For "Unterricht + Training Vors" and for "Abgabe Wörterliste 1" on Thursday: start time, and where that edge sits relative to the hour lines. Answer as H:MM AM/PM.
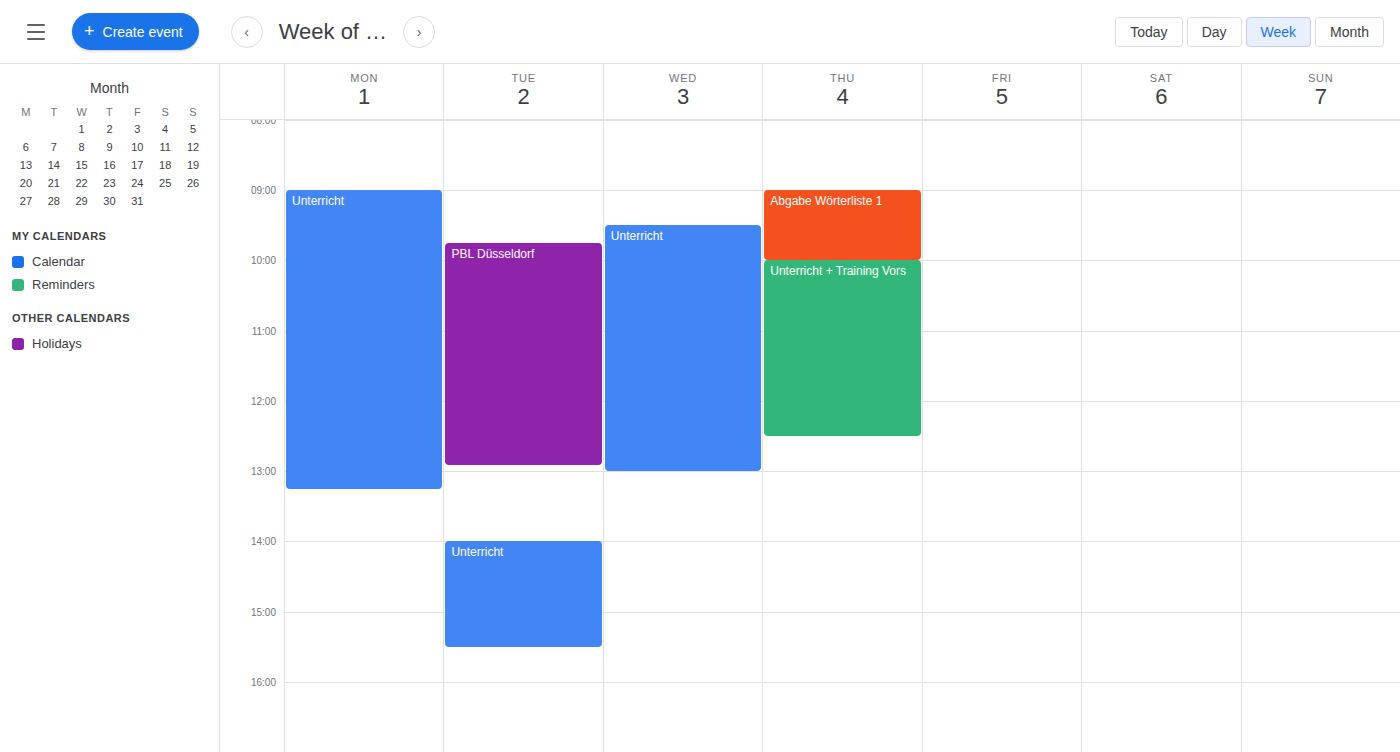
"Unterricht + Training Vors": 10:00 AM, exactly on the 10 AM line. "Abgabe Wörterliste 1": 9:00 AM, exactly on the 9 AM line.